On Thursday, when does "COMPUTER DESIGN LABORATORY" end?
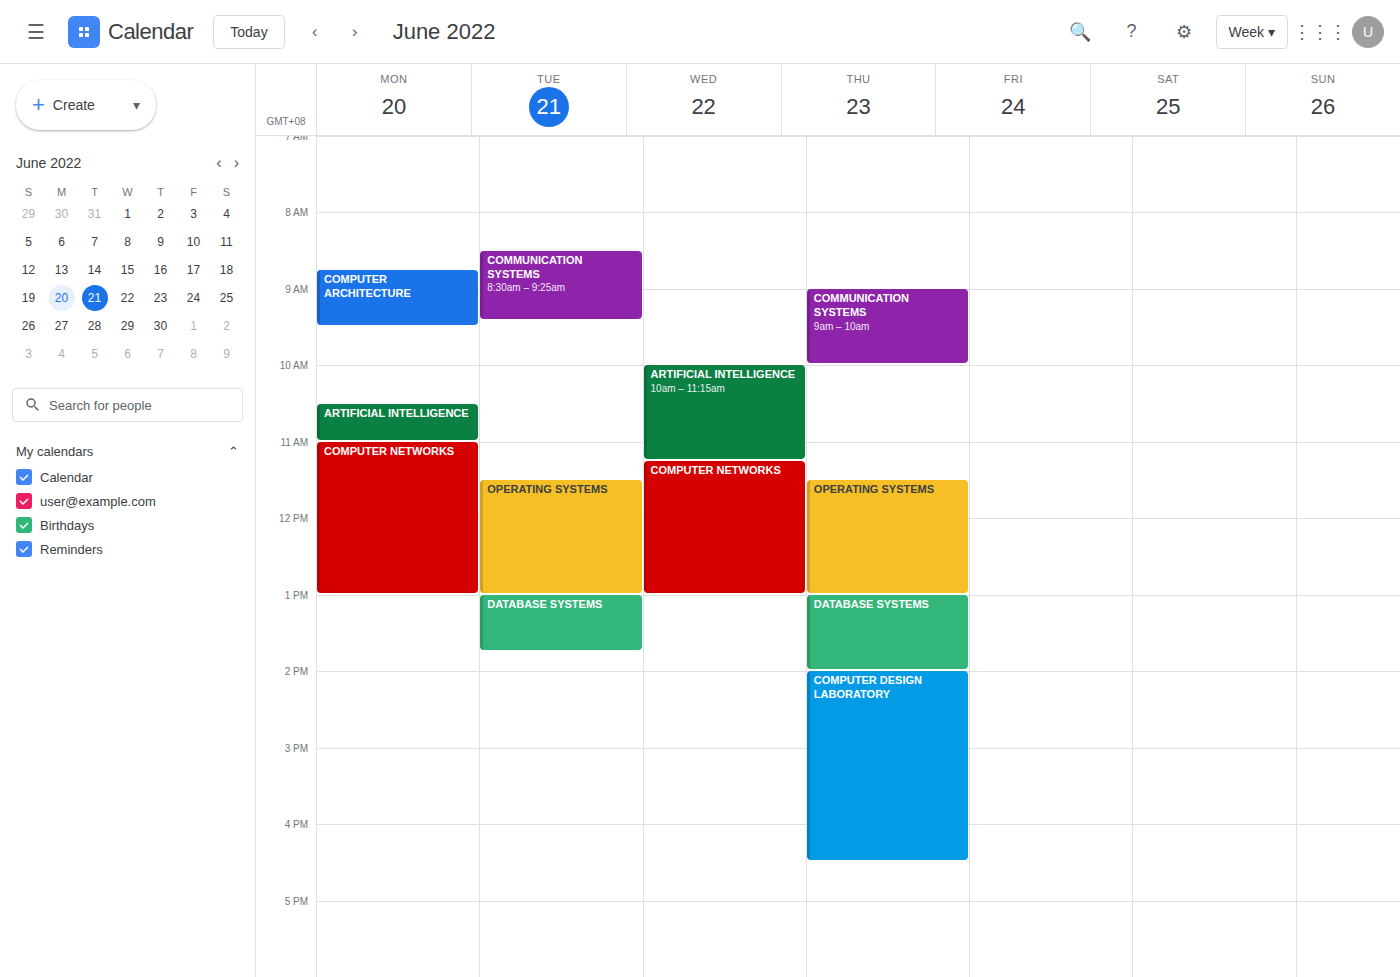
4:30 PM